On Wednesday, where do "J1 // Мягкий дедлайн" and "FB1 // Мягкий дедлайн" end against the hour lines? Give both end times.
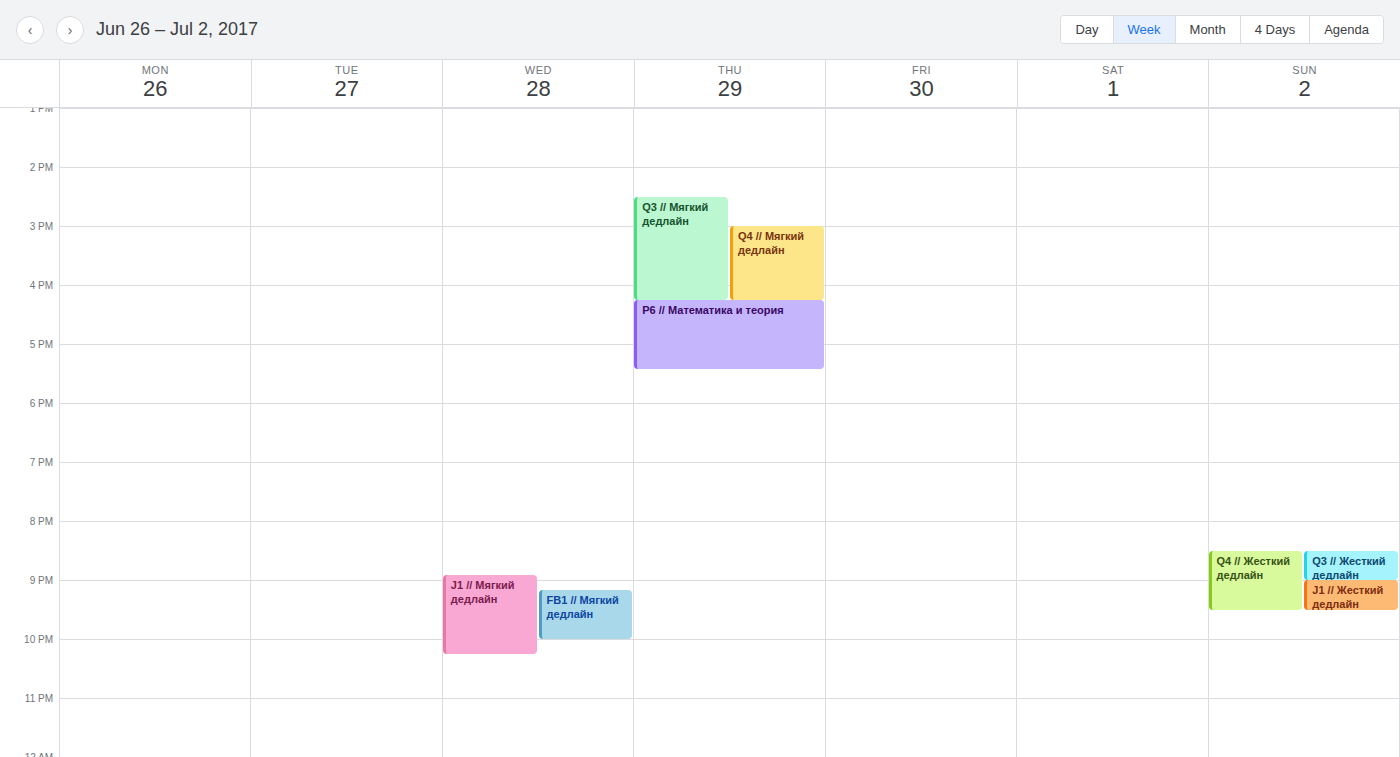
"J1 // Мягкий дедлайн": 10:15 PM, neither: a quarter of the way from the 10 PM line to the 11 PM line. "FB1 // Мягкий дедлайн": 10:00 PM, exactly on the 10 PM line.